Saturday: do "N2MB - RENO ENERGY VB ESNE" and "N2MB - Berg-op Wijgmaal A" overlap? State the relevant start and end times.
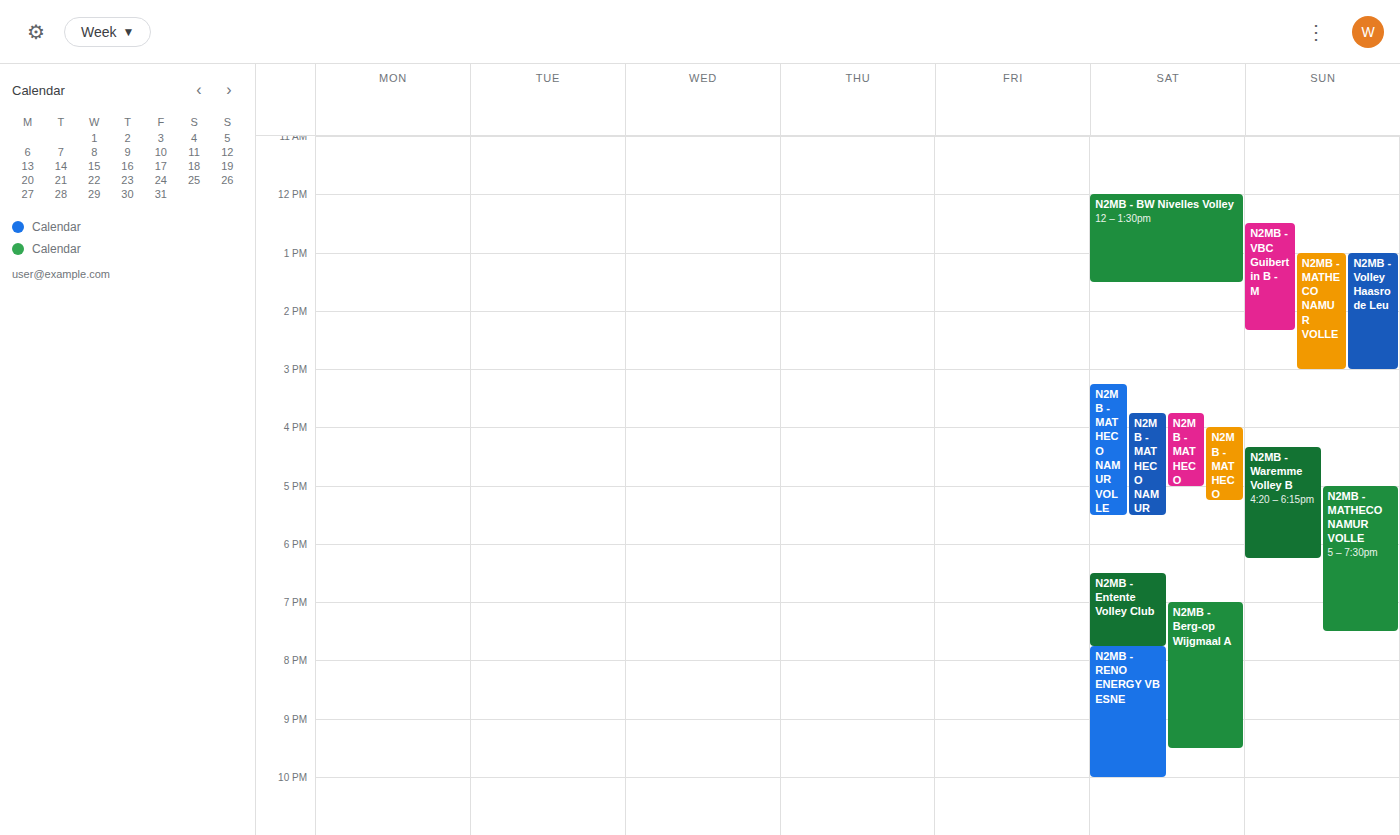
"N2MB - RENO ENERGY VB ESNE" starts at 7:45 PM, before "N2MB - Berg-op Wijgmaal A" ends at 9:30 PM -- they overlap.